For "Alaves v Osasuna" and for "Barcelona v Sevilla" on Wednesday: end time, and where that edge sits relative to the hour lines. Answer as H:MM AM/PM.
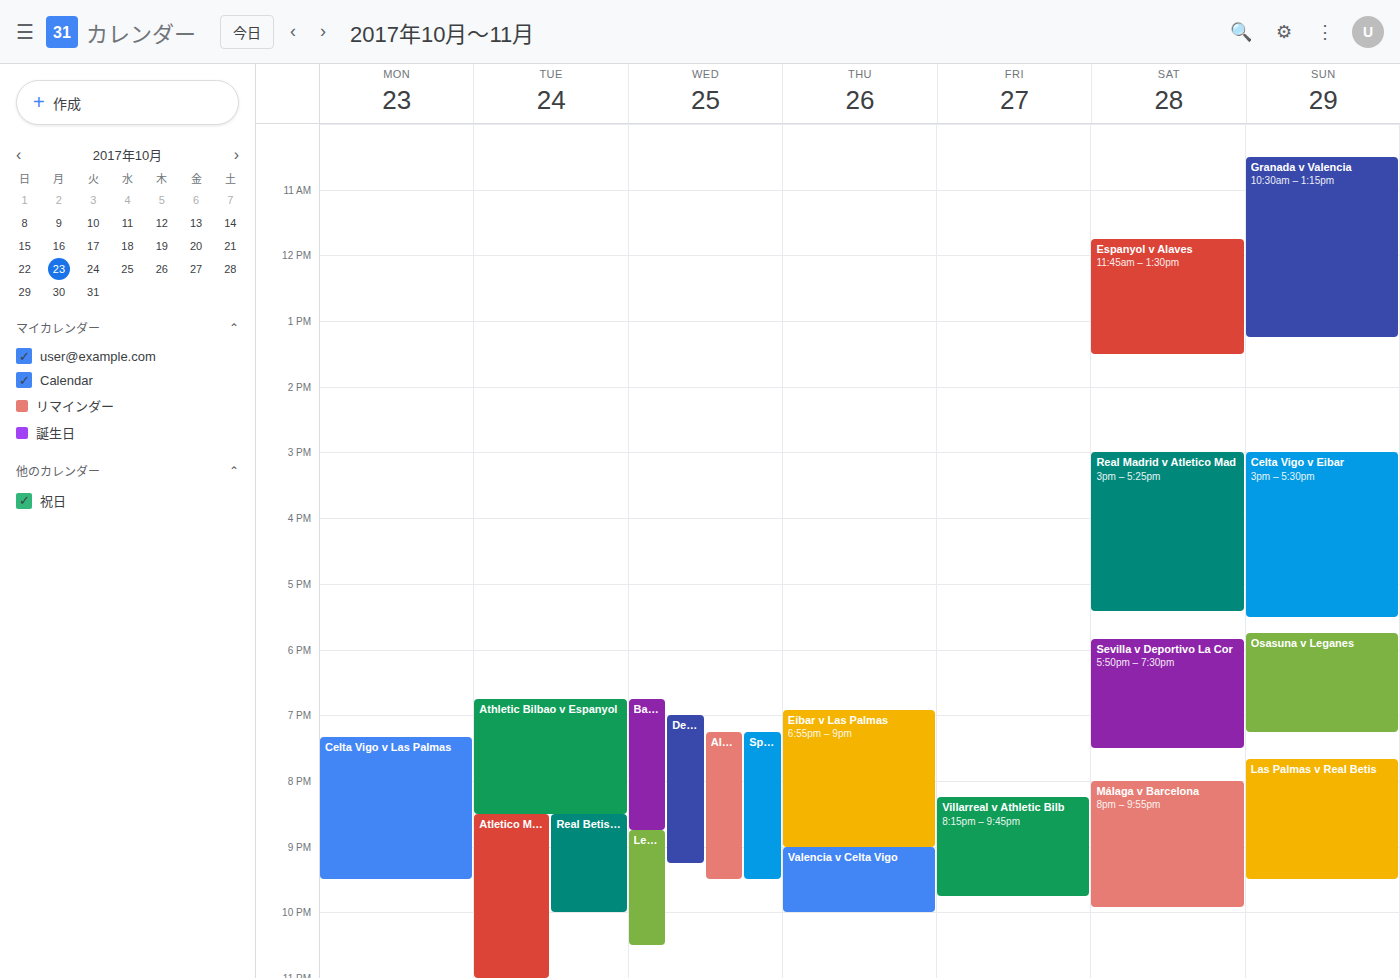
"Alaves v Osasuna": 9:30 PM, halfway between the 9 PM and 10 PM lines. "Barcelona v Sevilla": 8:45 PM, neither: three quarters of the way from the 8 PM line to the 9 PM line.